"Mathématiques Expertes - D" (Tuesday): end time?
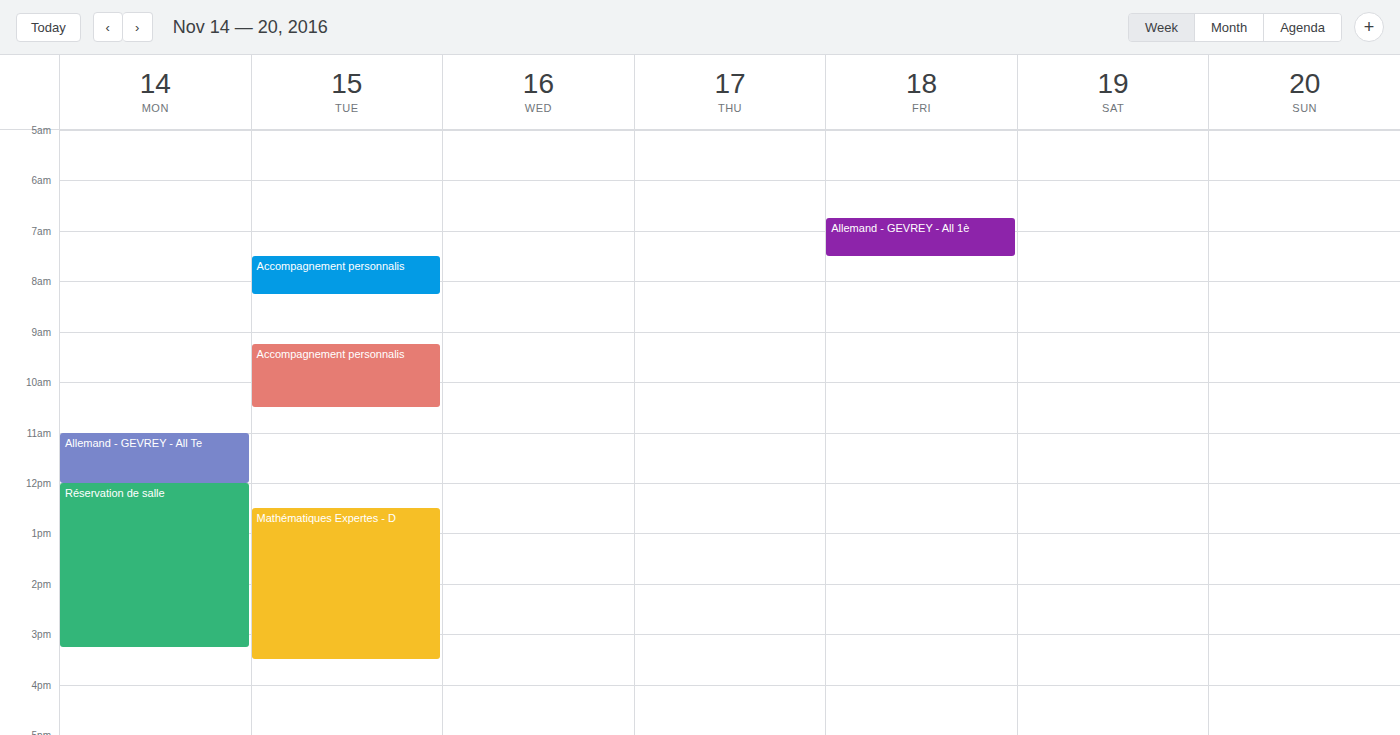
3:30 PM